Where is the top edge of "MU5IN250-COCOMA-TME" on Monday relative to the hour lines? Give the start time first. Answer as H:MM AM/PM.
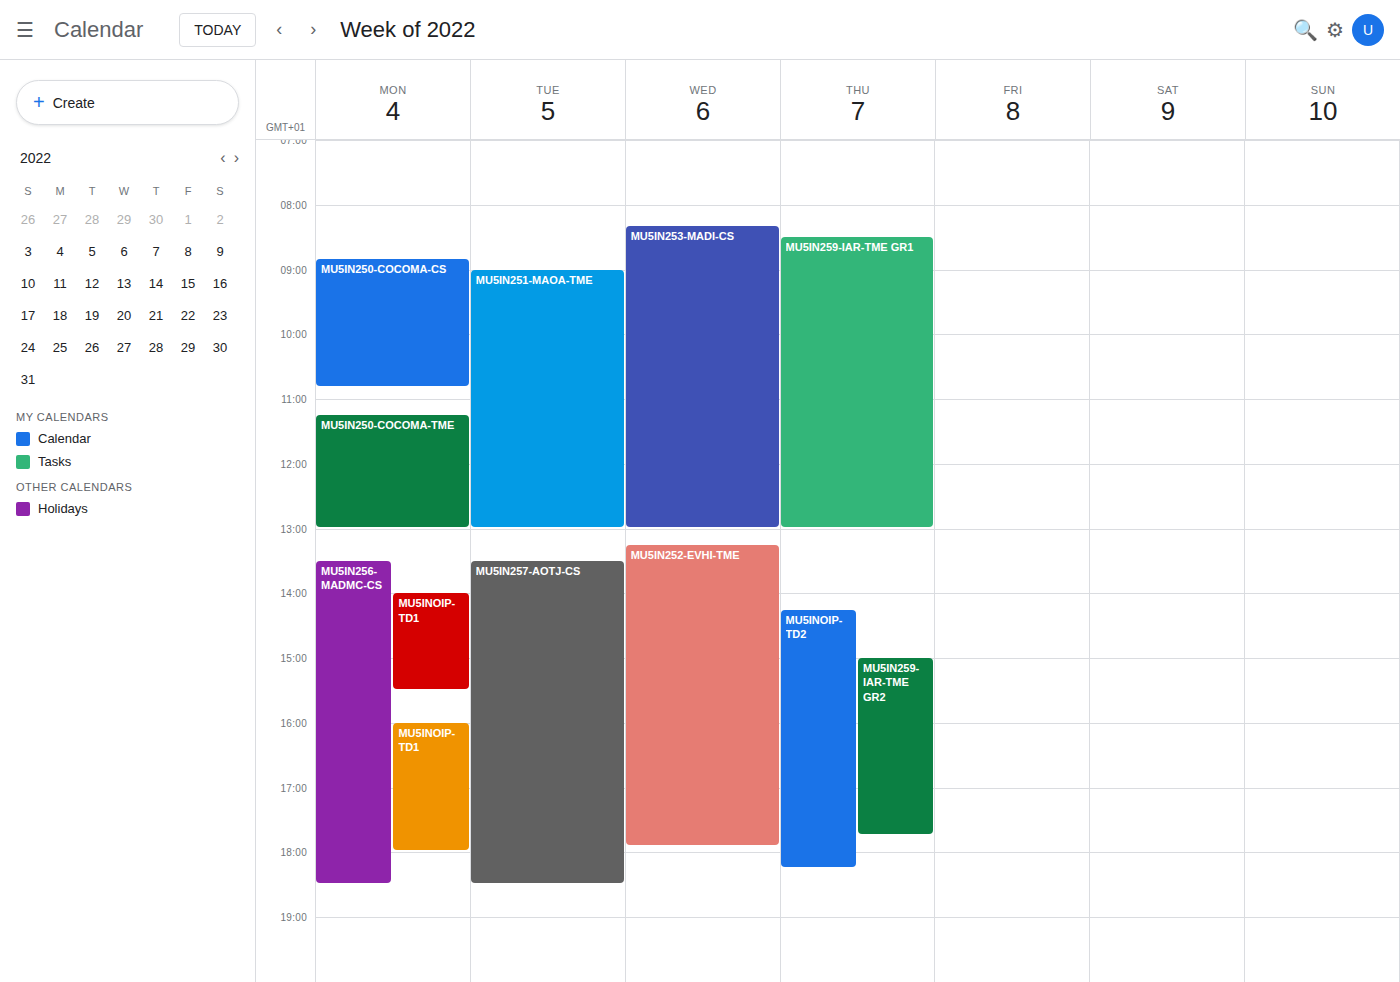
11:15 AM -- neither: a quarter of the way from the 11 AM line to the 12 PM line.